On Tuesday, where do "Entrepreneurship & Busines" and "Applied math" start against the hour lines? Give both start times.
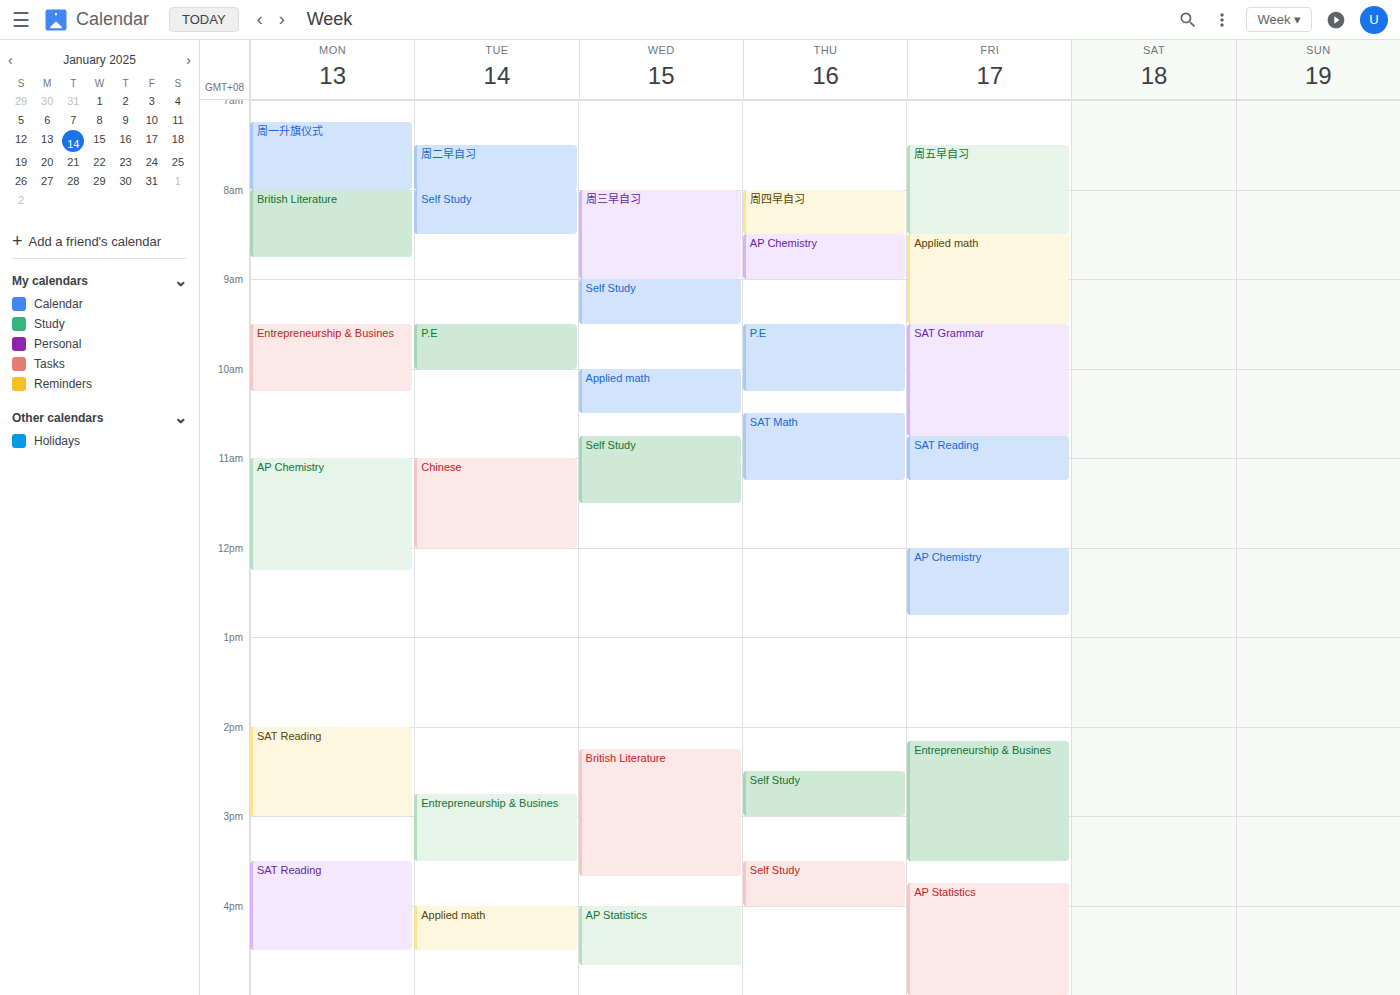
"Entrepreneurship & Busines": 2:45 PM, neither: three quarters of the way from the 2 PM line to the 3 PM line. "Applied math": 4:00 PM, exactly on the 4 PM line.